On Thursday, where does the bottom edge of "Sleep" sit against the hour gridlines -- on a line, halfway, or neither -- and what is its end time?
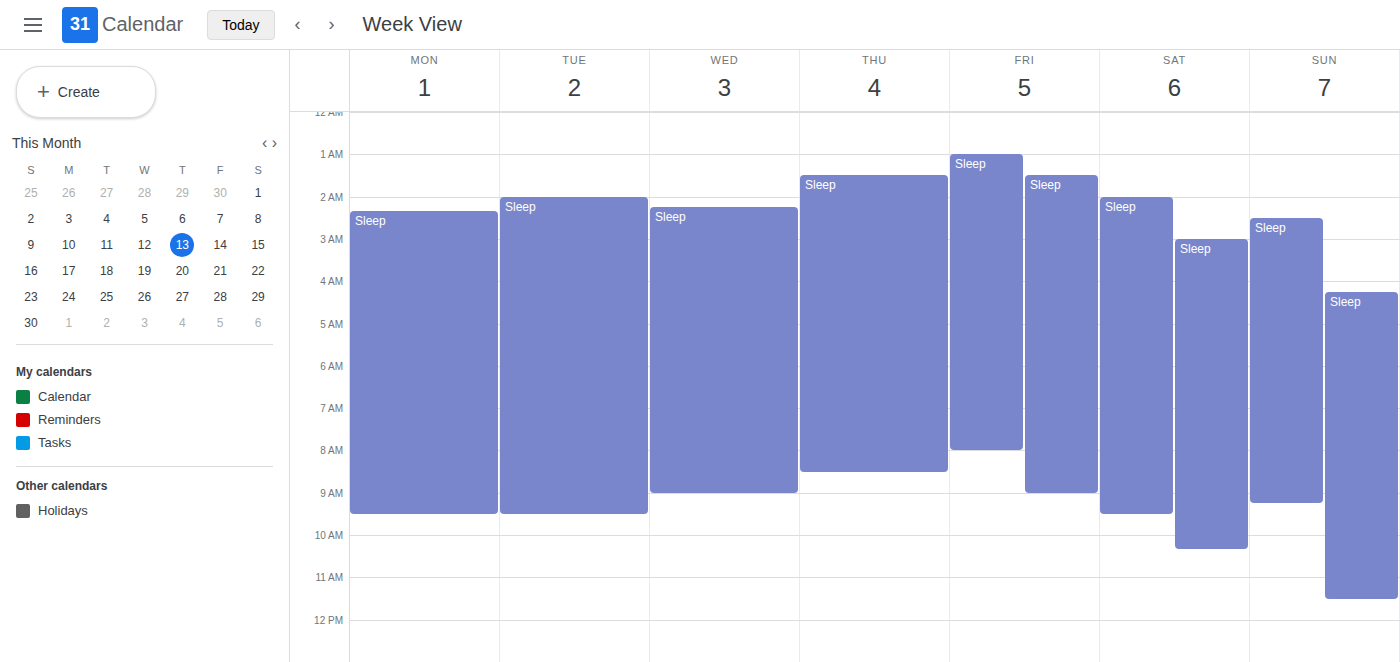
8:30 AM -- halfway between the 8 AM and 9 AM lines.